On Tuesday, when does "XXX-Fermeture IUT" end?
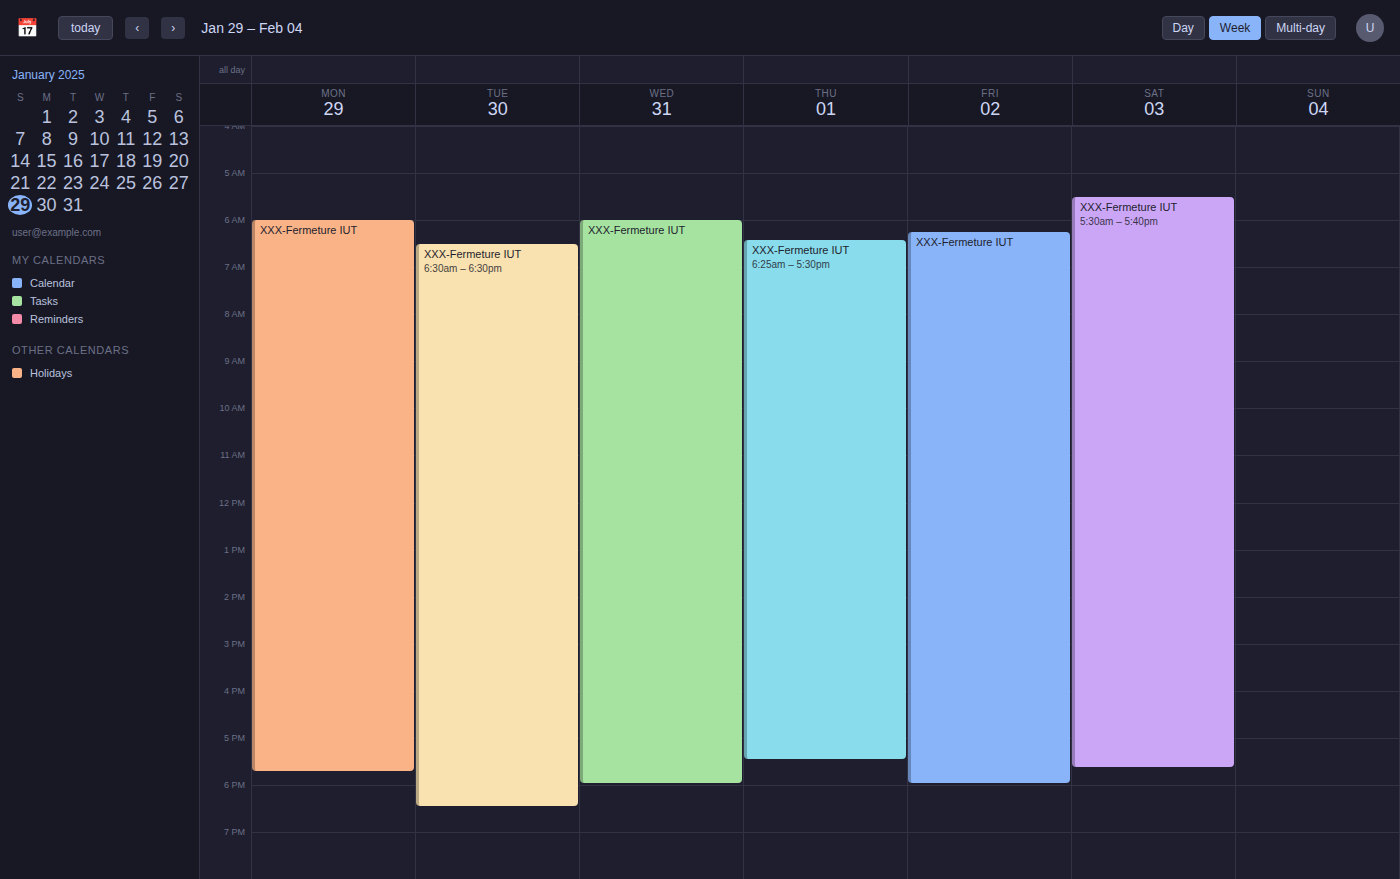
6:30 PM